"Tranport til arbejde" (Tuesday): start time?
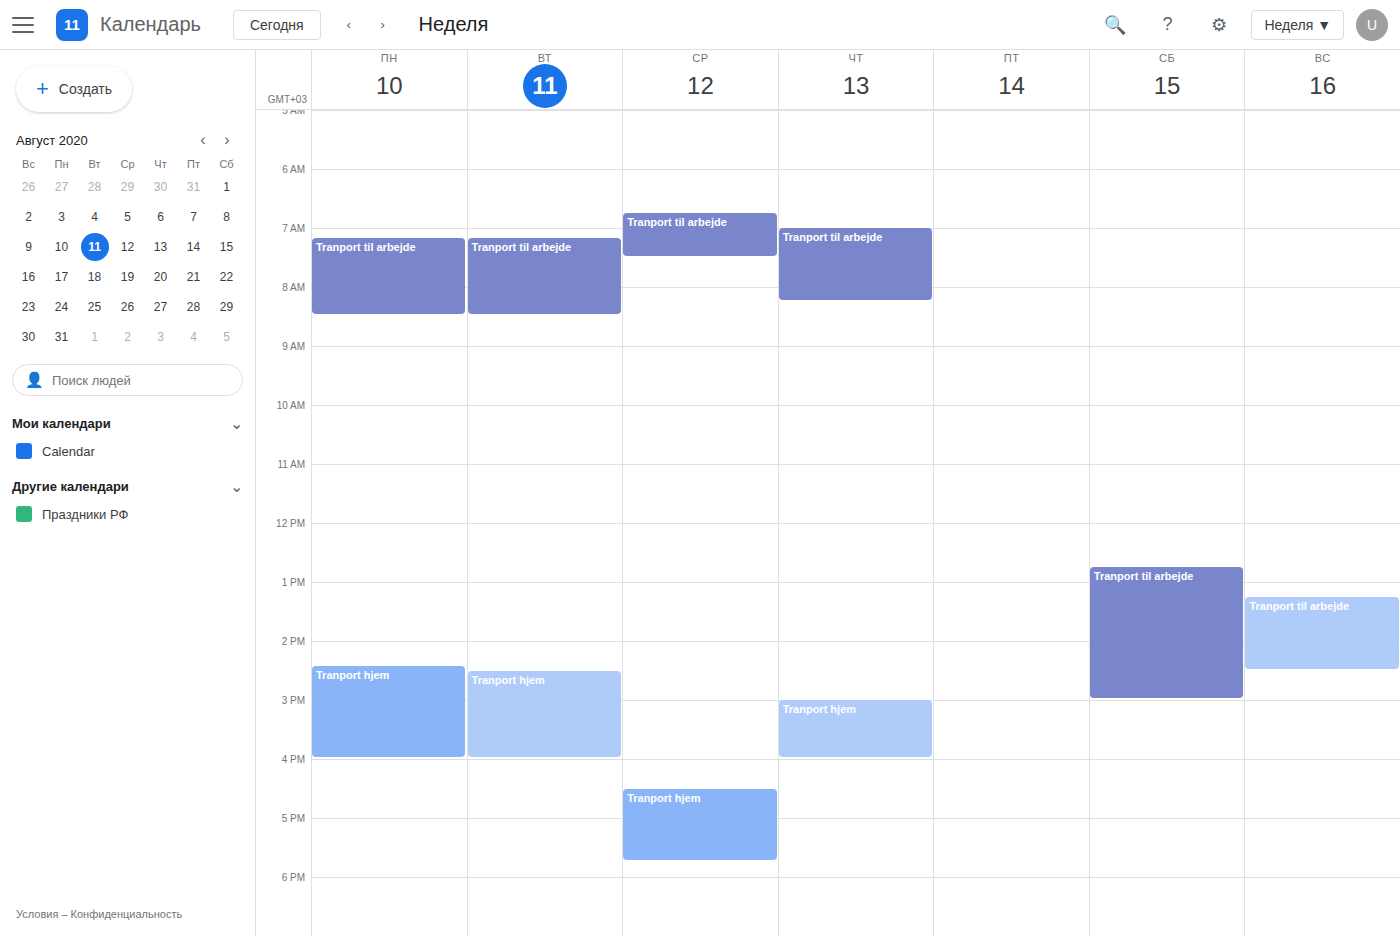
7:10 AM